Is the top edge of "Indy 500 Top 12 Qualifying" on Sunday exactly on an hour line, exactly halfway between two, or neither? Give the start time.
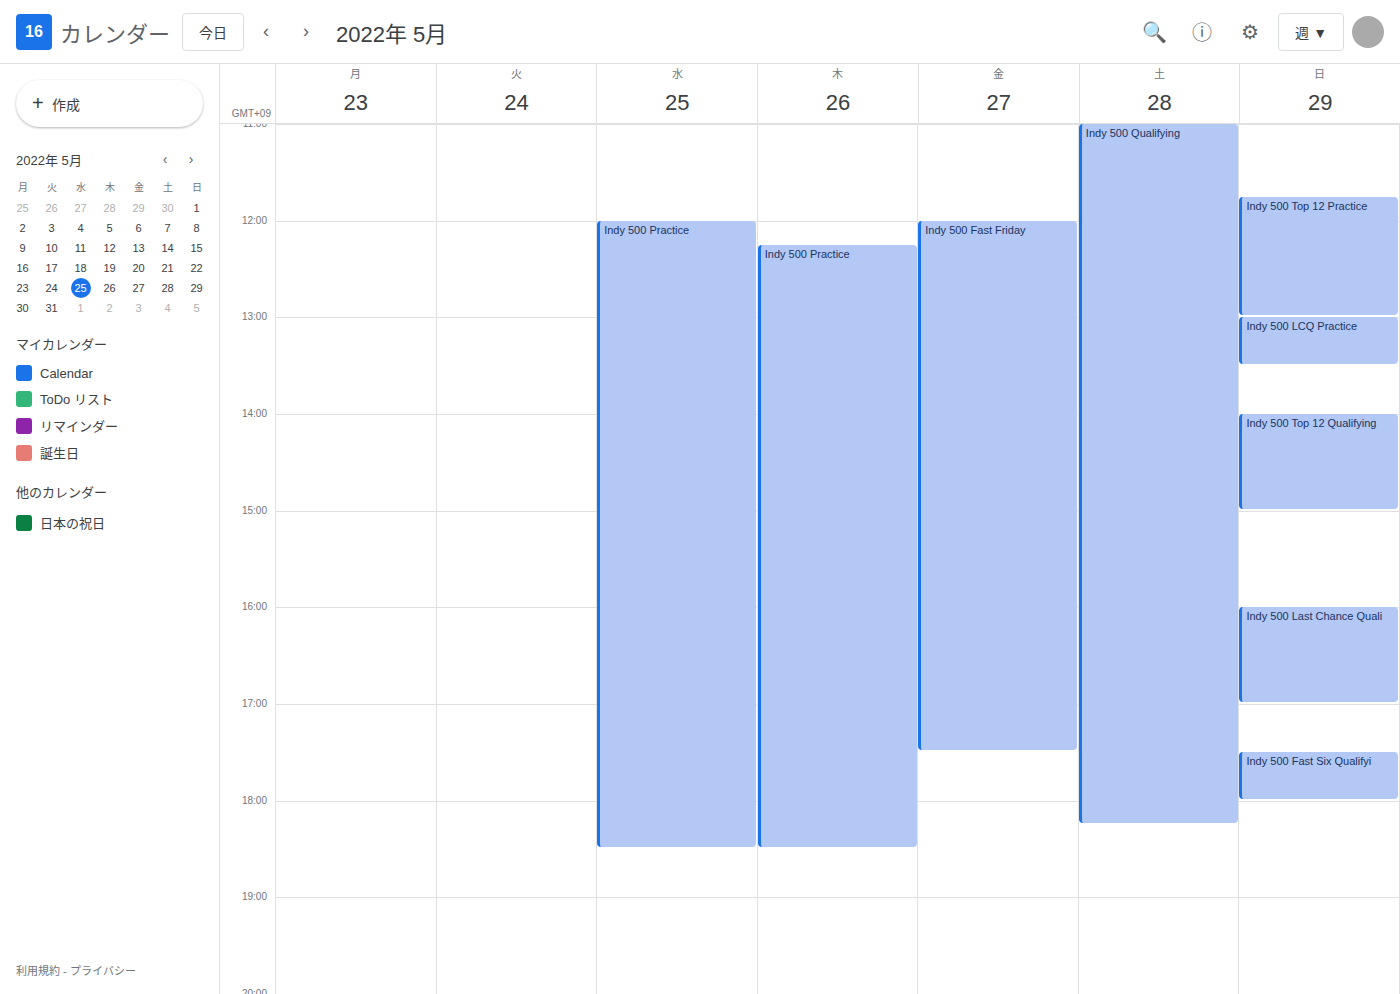
2:00 PM -- exactly on the 2 PM line.